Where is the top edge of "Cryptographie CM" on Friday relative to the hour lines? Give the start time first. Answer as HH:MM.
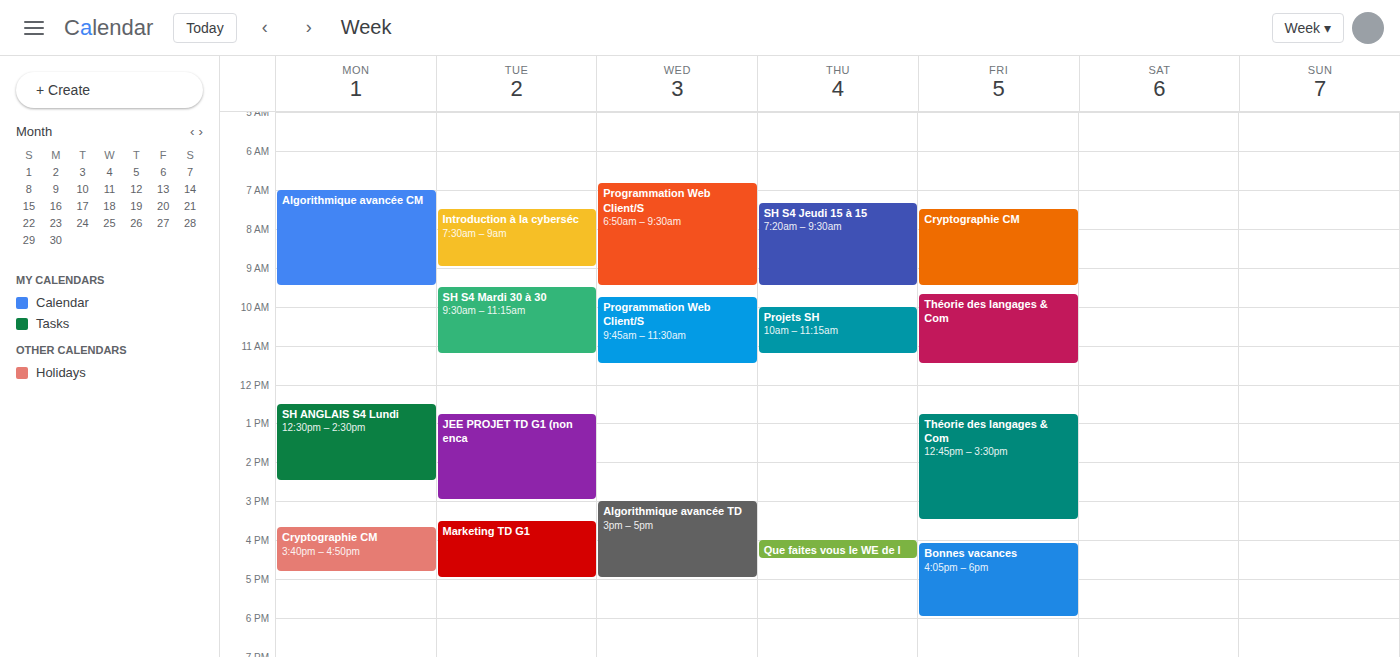
07:30 -- halfway between the 07:00 and 08:00 lines.